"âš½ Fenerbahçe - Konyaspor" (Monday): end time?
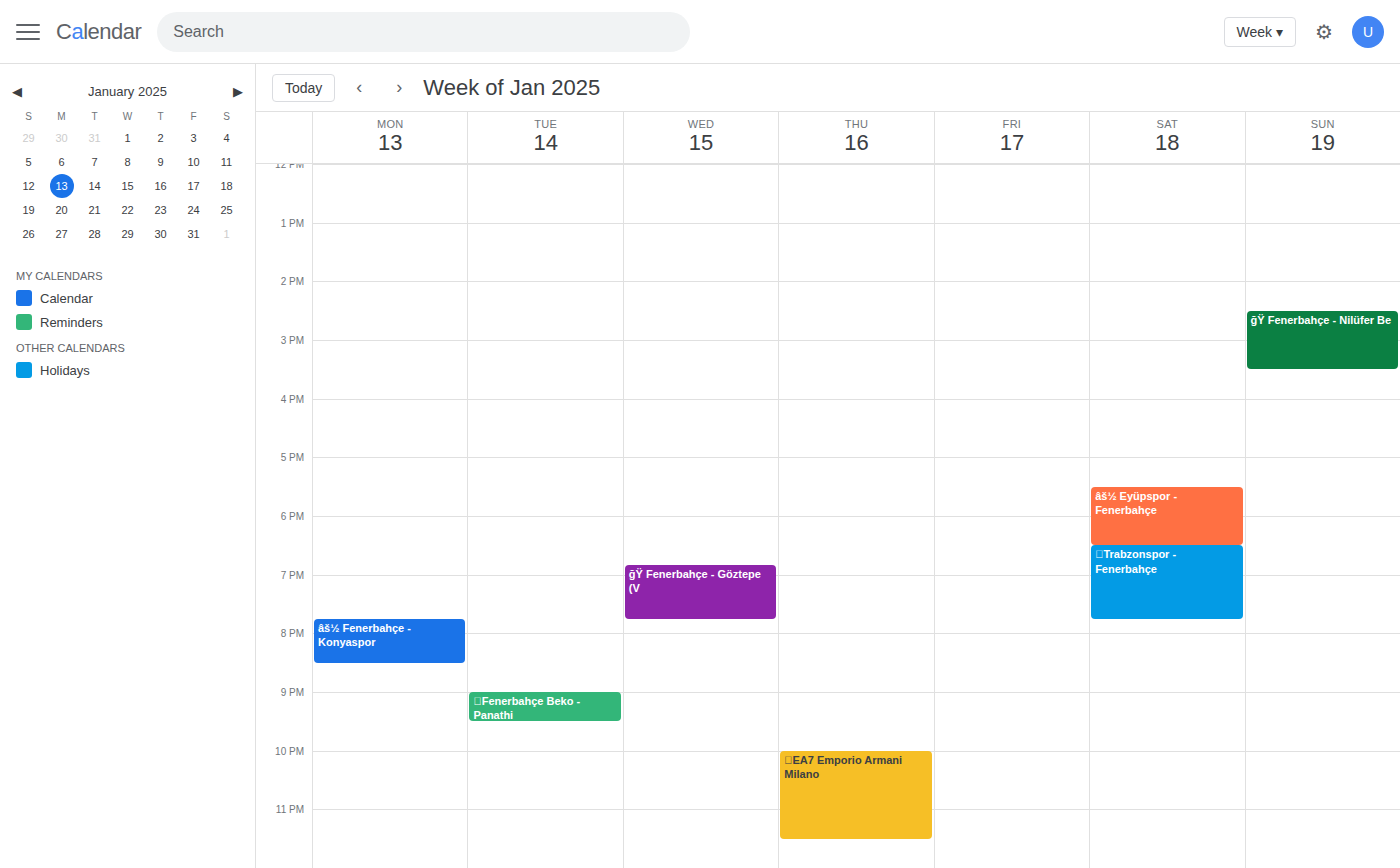
8:30 PM